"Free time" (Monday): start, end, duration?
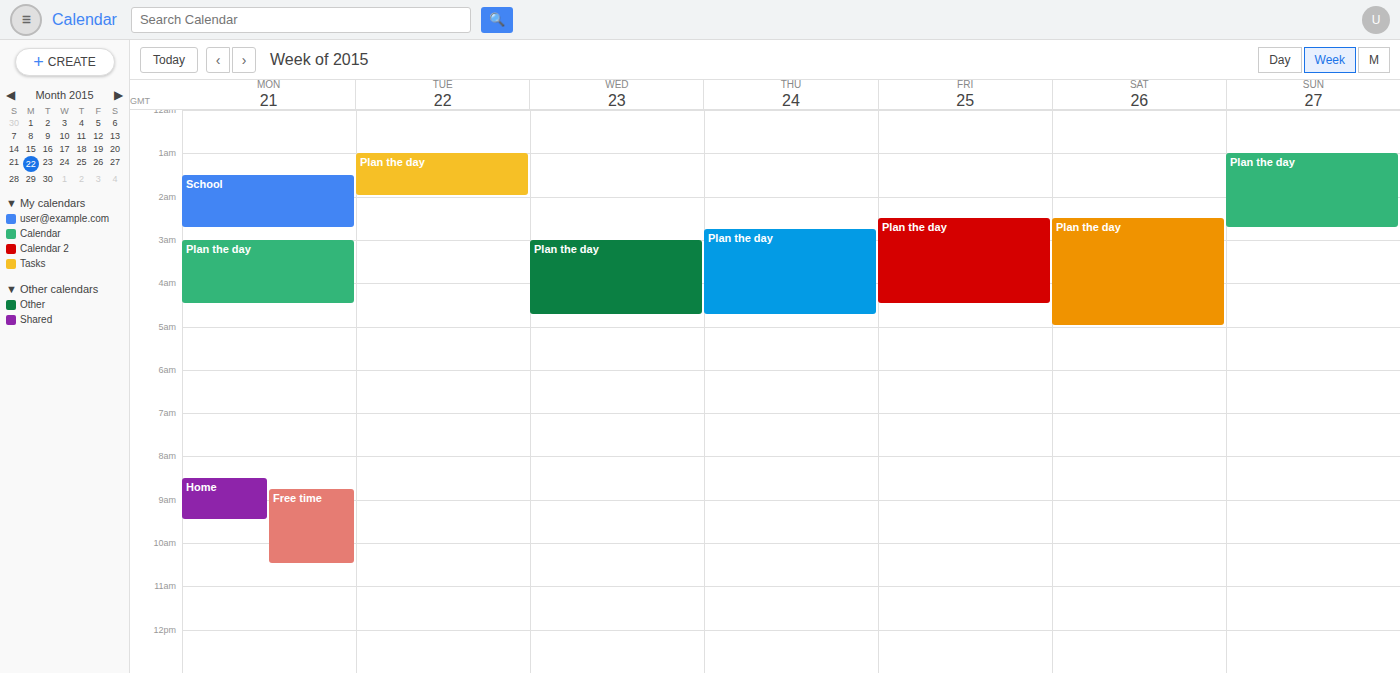
8:45 AM to 10:30 AM, 1 hour 45 minutes